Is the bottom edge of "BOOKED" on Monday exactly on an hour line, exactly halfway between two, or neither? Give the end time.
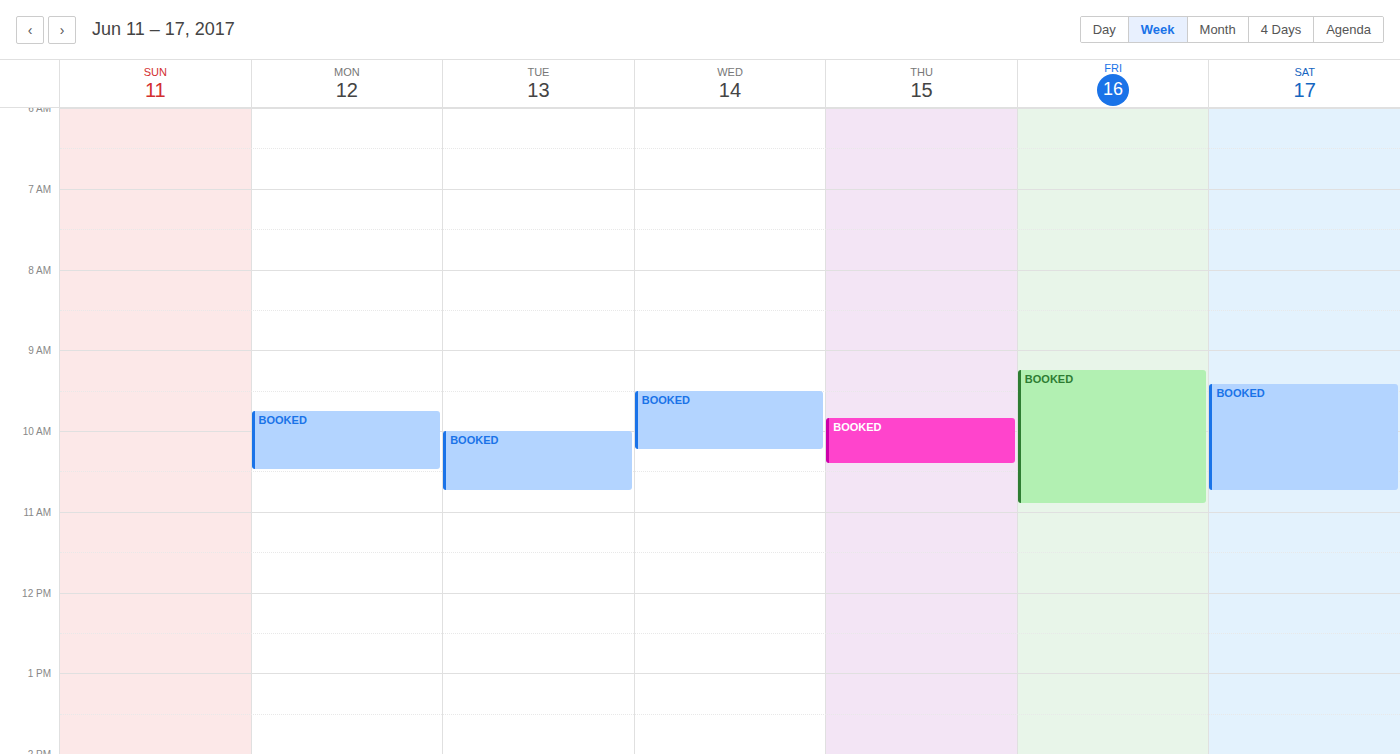
10:30 -- halfway between the 10:00 and 11:00 lines.